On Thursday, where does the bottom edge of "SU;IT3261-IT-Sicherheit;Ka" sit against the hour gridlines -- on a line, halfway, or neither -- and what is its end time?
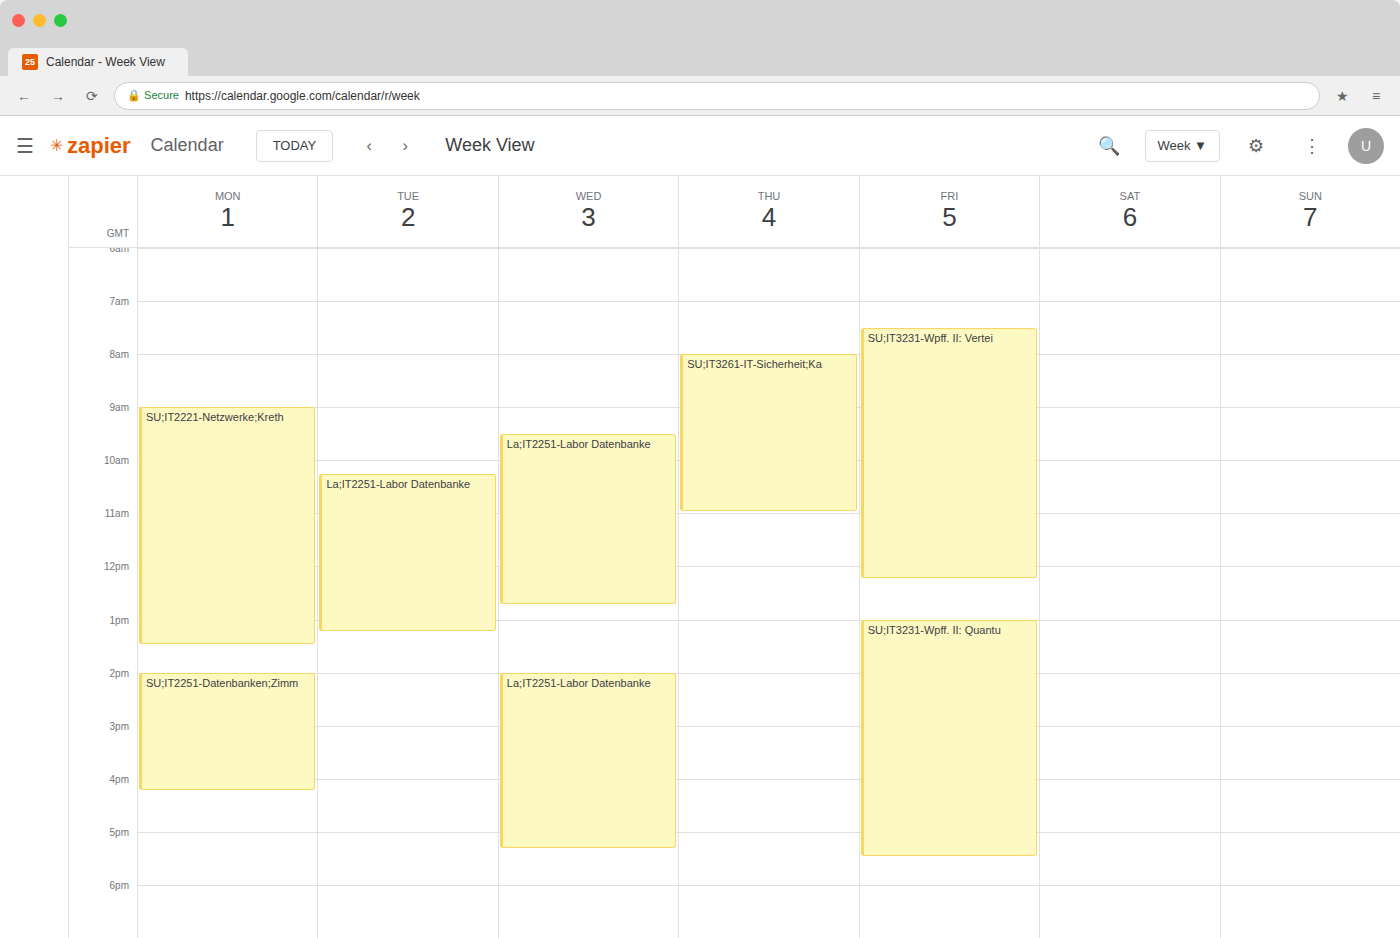
11:00 AM -- exactly on the 11 AM line.